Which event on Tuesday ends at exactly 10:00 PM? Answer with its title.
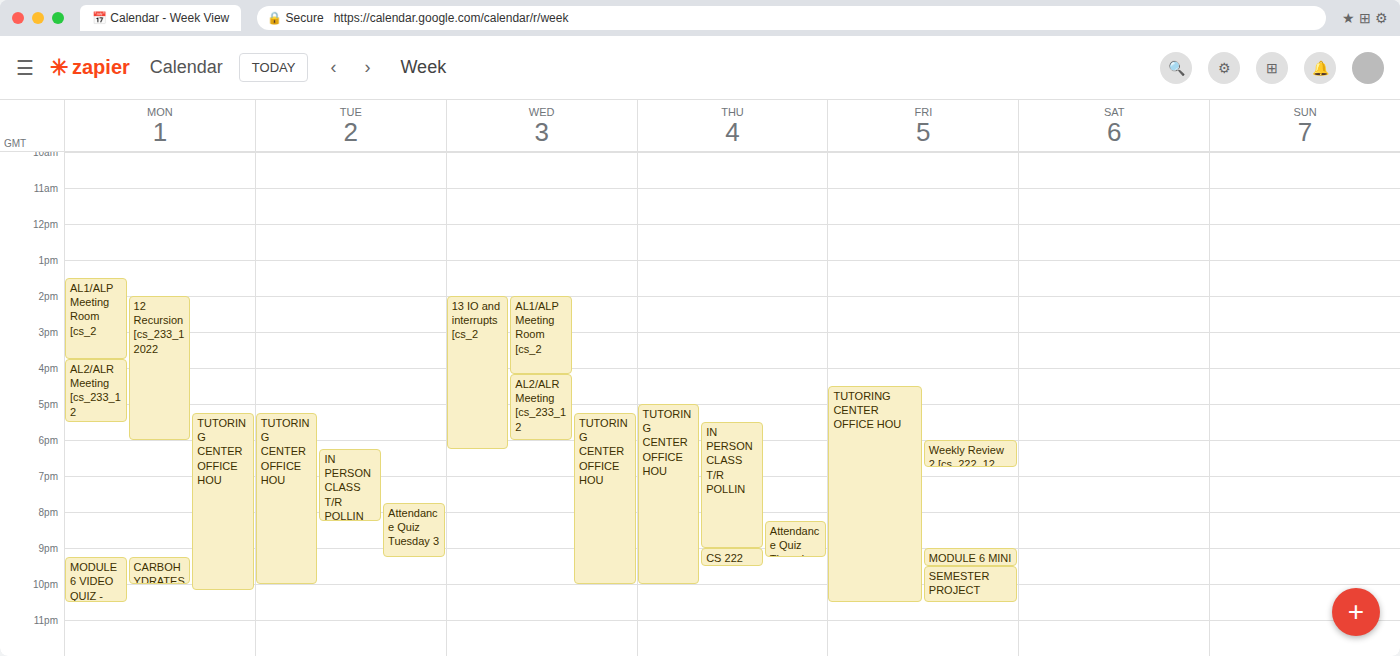
"TUTORING CENTER OFFICE HOU"